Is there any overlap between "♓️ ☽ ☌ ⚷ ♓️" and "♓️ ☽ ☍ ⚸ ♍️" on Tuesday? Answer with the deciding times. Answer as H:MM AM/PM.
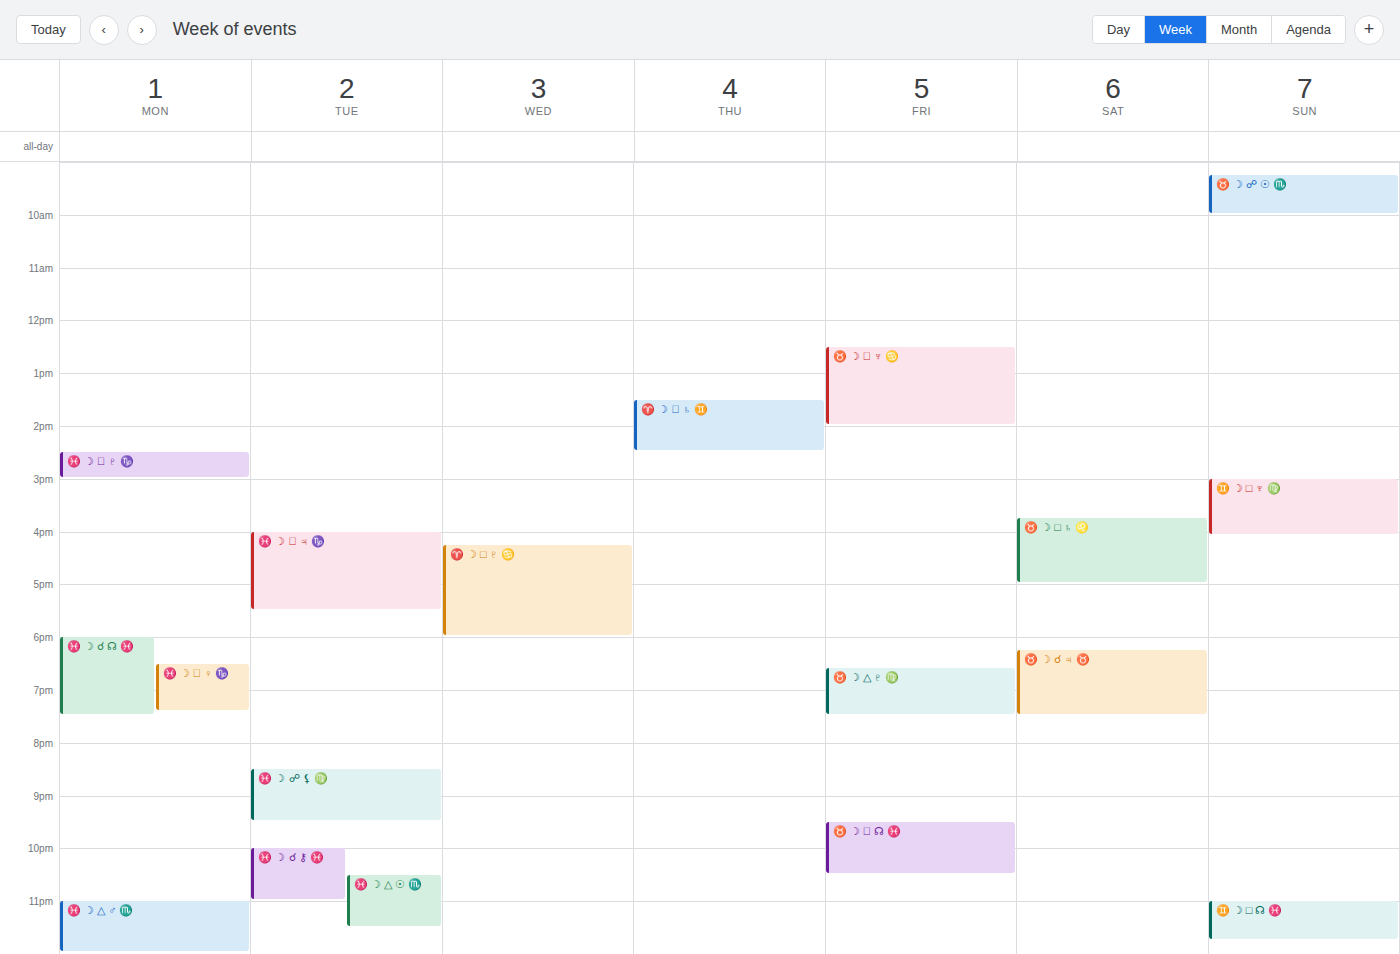
"♓️ ☽ ☍ ⚸ ♍️" ends at 9:30 PM and "♓️ ☽ ☌ ⚷ ♓️" starts at 10:00 PM -- no overlap.